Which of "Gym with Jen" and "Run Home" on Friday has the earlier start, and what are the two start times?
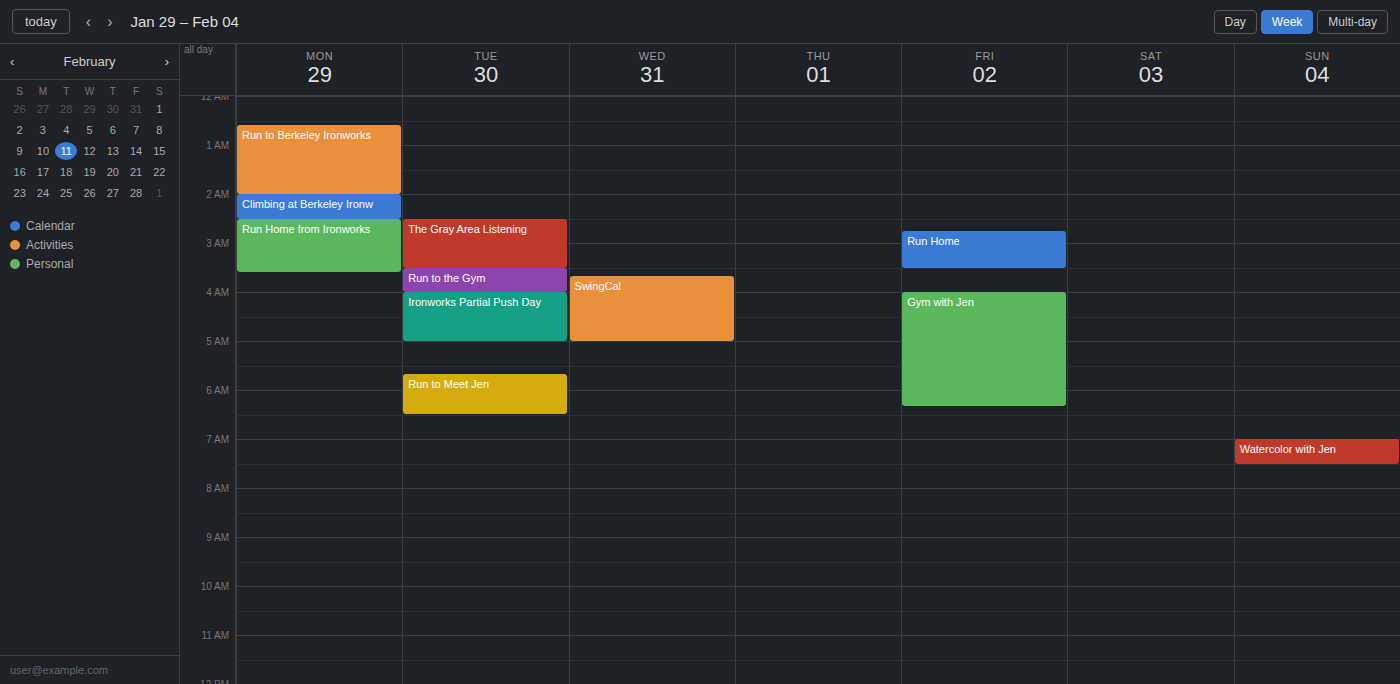
"Run Home" 2:45 AM; "Gym with Jen" 4:00 AM.